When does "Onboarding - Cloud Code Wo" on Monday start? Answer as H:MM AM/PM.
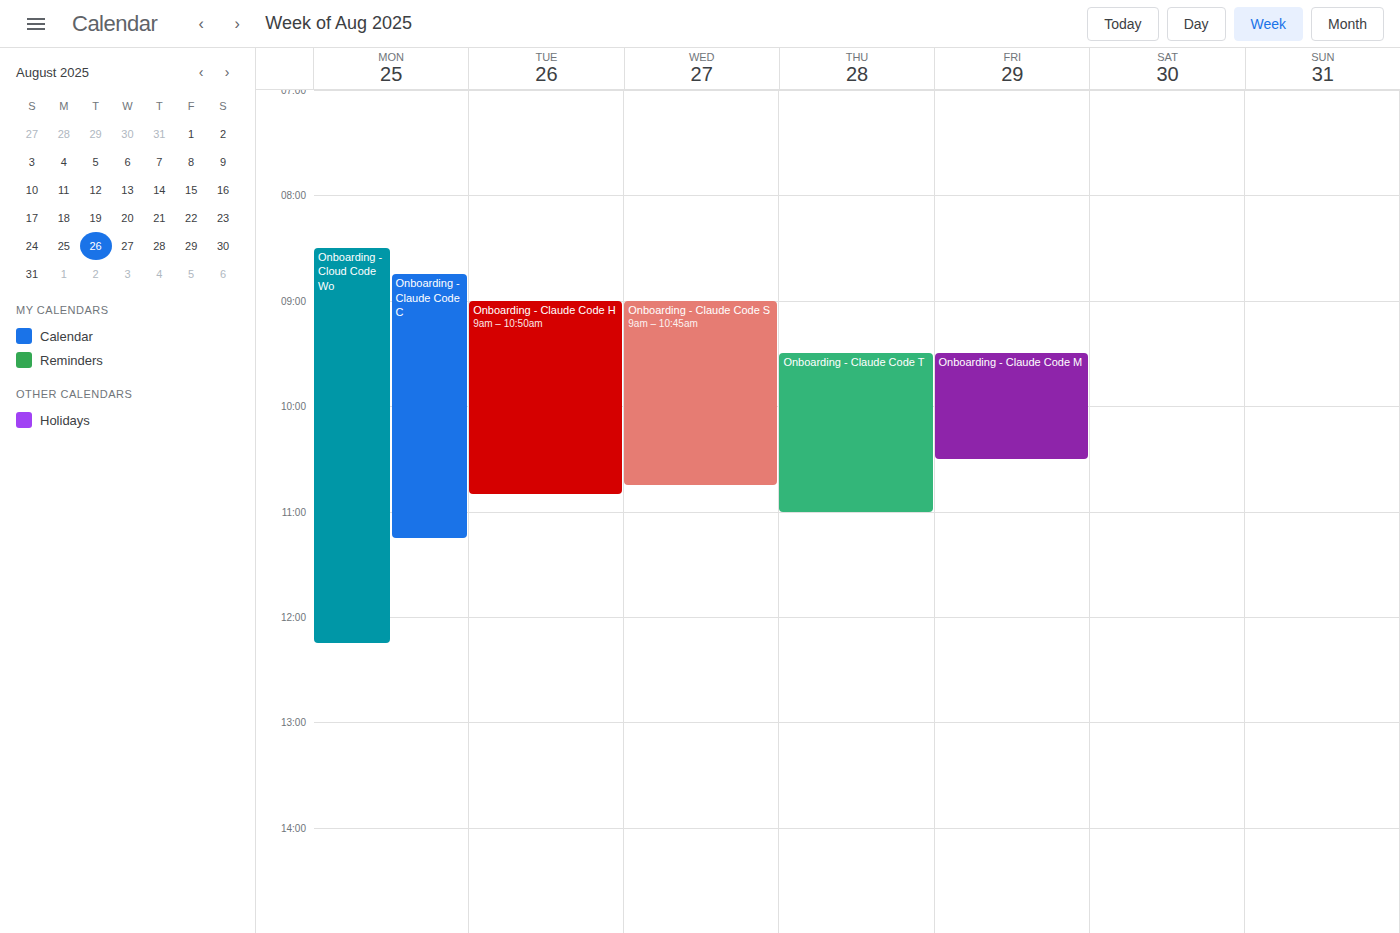
8:30 AM